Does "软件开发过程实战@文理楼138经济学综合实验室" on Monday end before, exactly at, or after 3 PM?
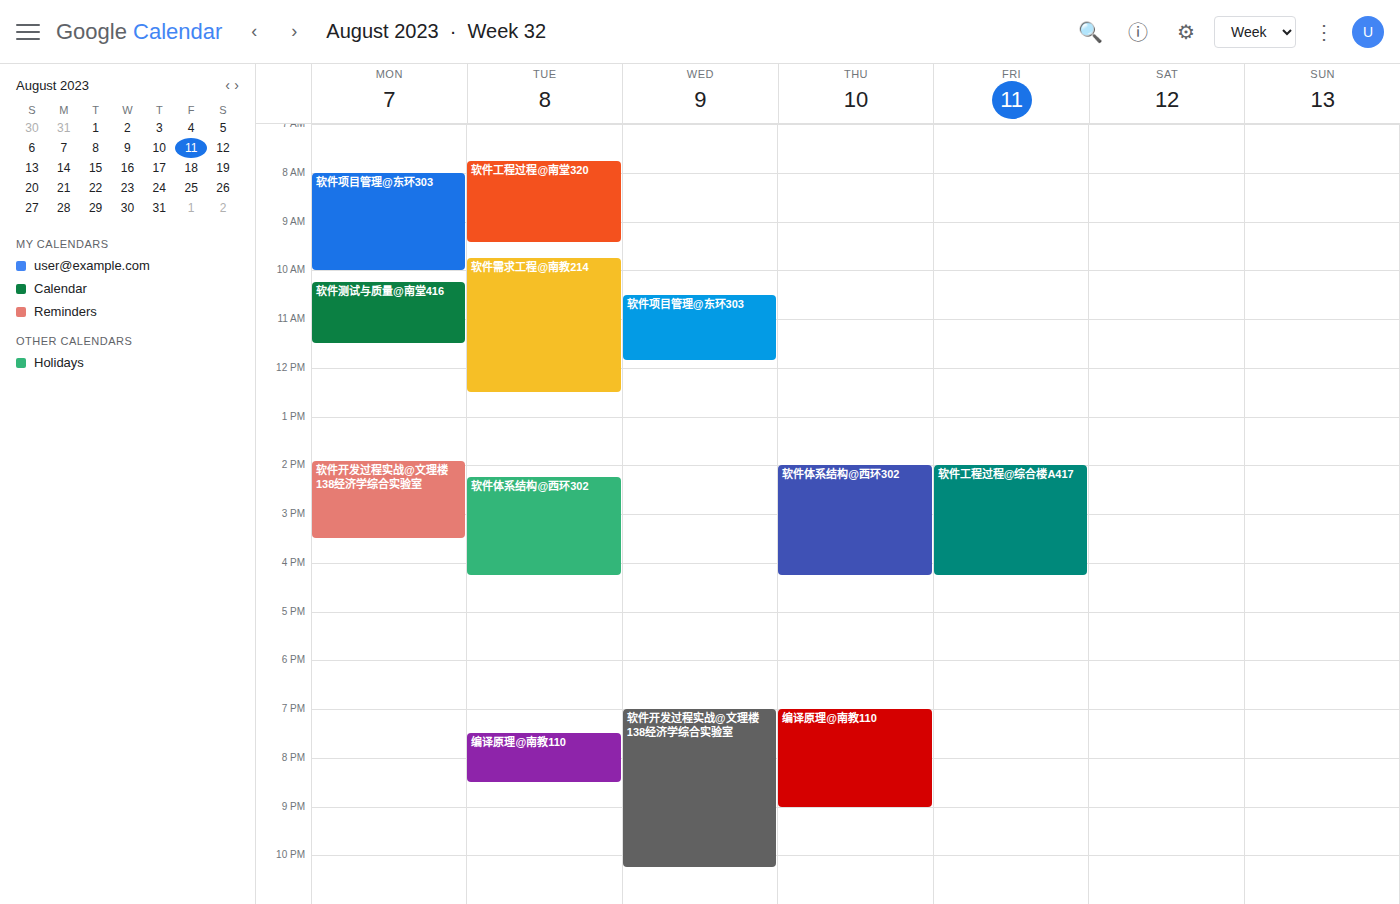
3:30 PM -- after 3 PM, 30 minutes below the 3 PM line.